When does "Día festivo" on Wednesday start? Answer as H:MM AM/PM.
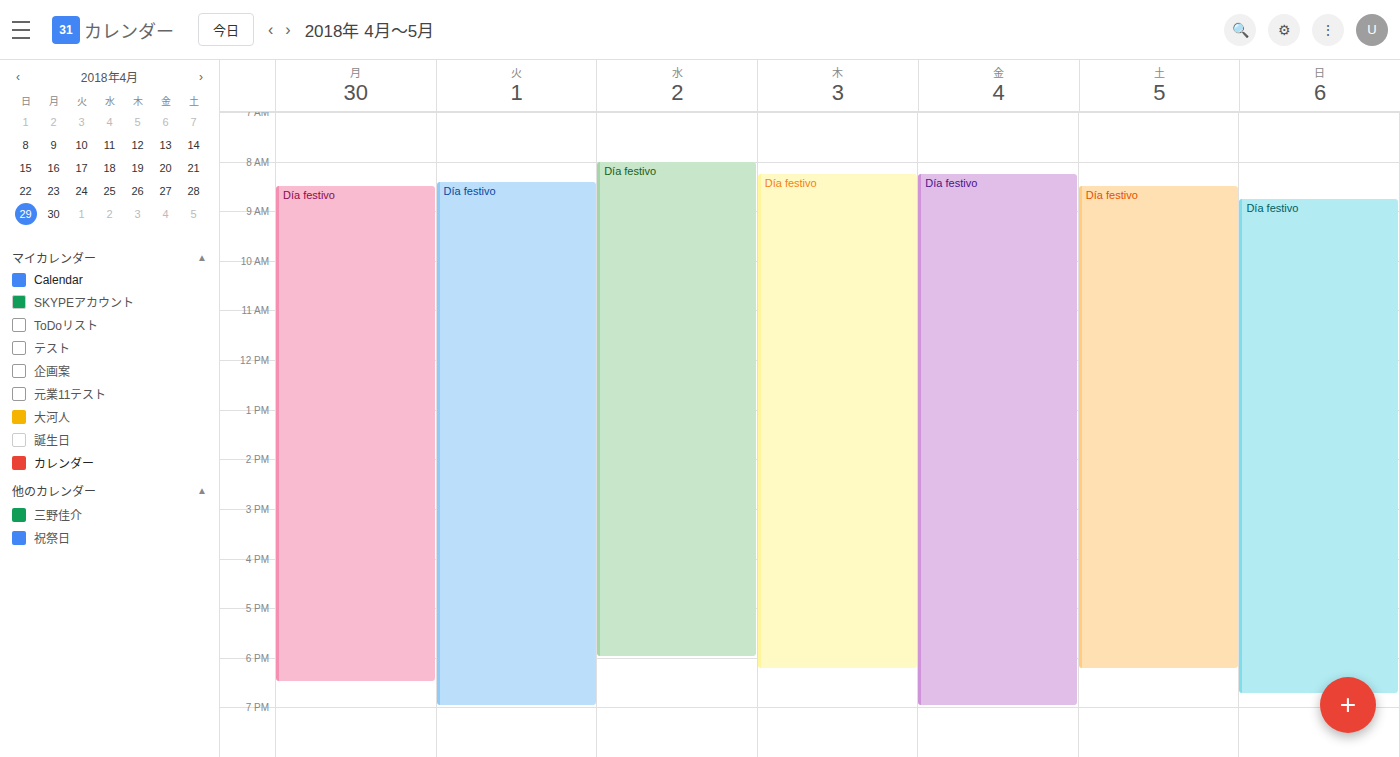
8:00 AM